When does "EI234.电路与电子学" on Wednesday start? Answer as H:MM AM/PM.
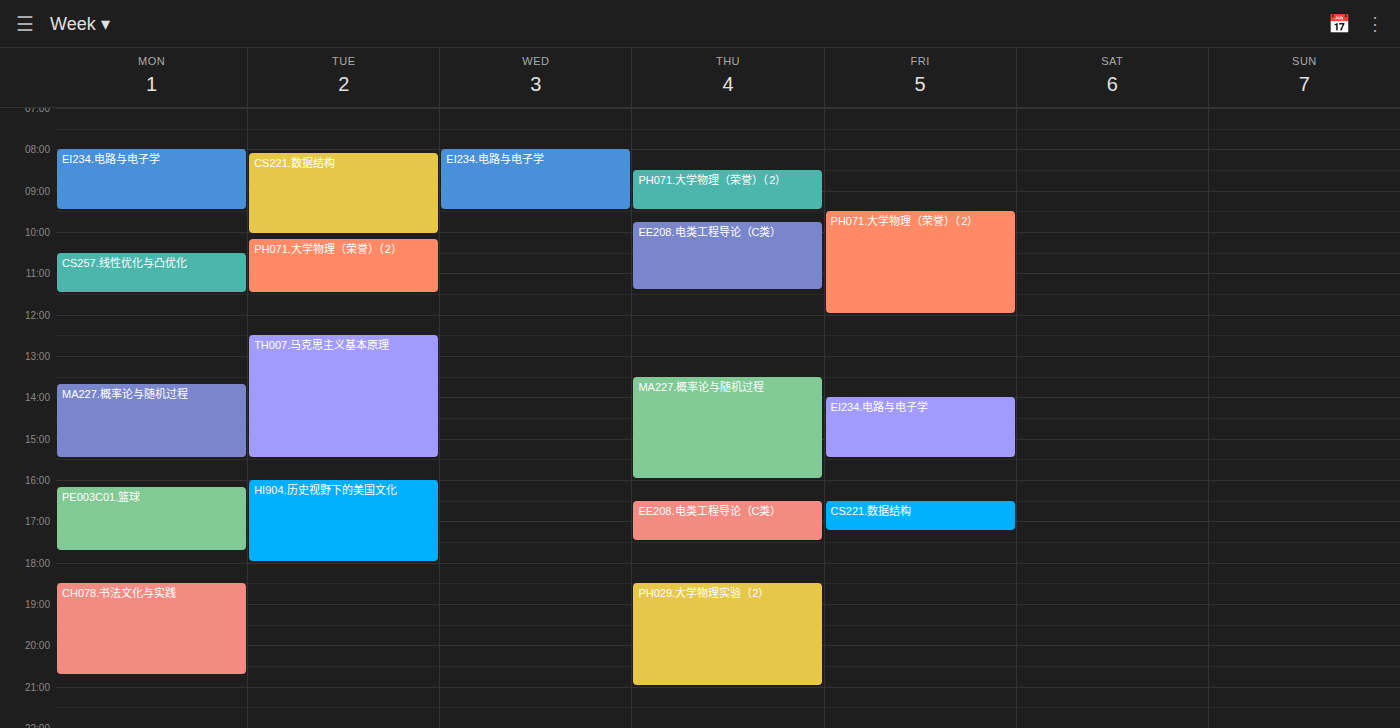
8:00 AM